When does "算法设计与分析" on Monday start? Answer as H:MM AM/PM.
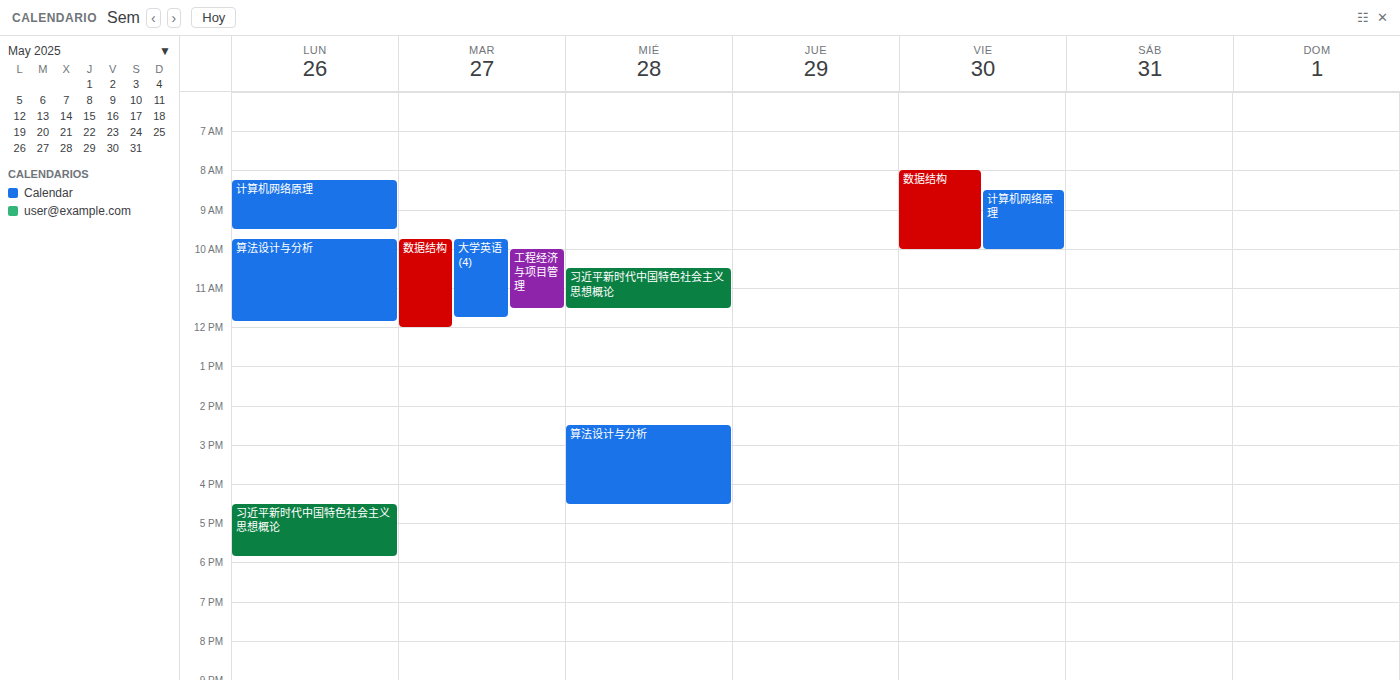
9:45 AM